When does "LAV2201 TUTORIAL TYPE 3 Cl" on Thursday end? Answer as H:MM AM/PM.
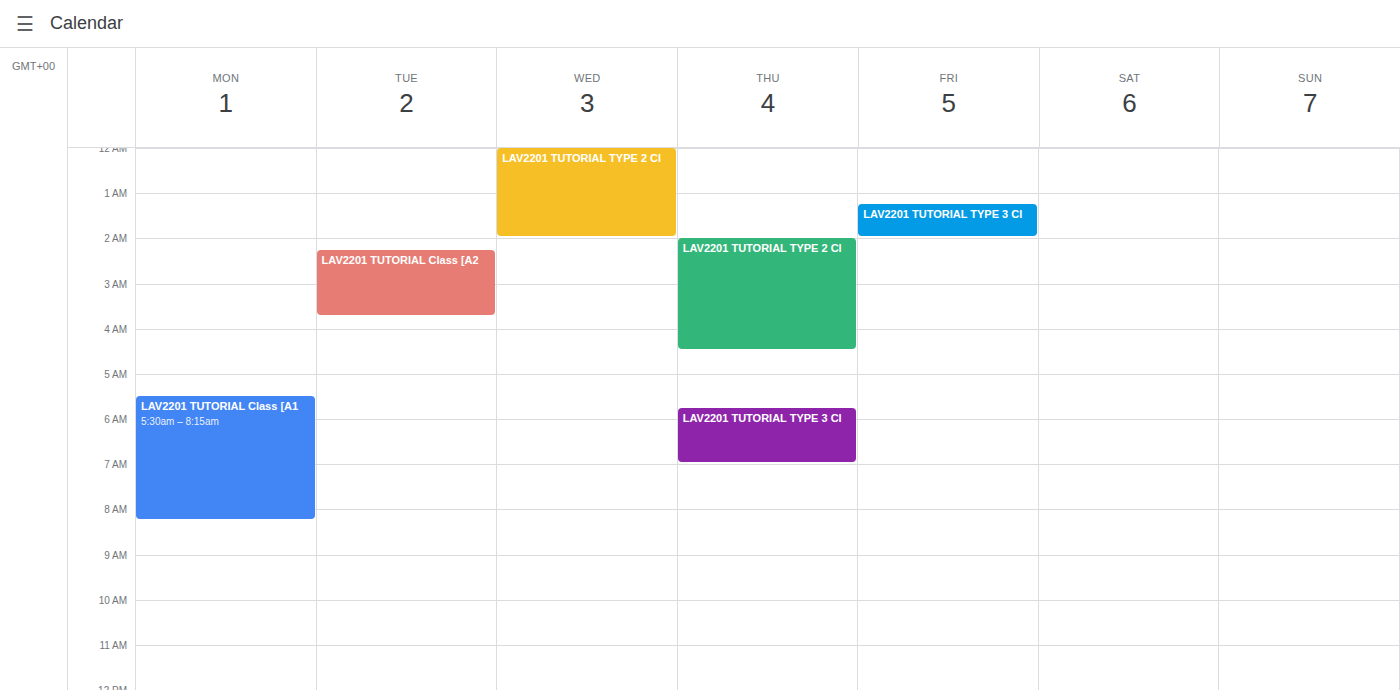
7:00 AM